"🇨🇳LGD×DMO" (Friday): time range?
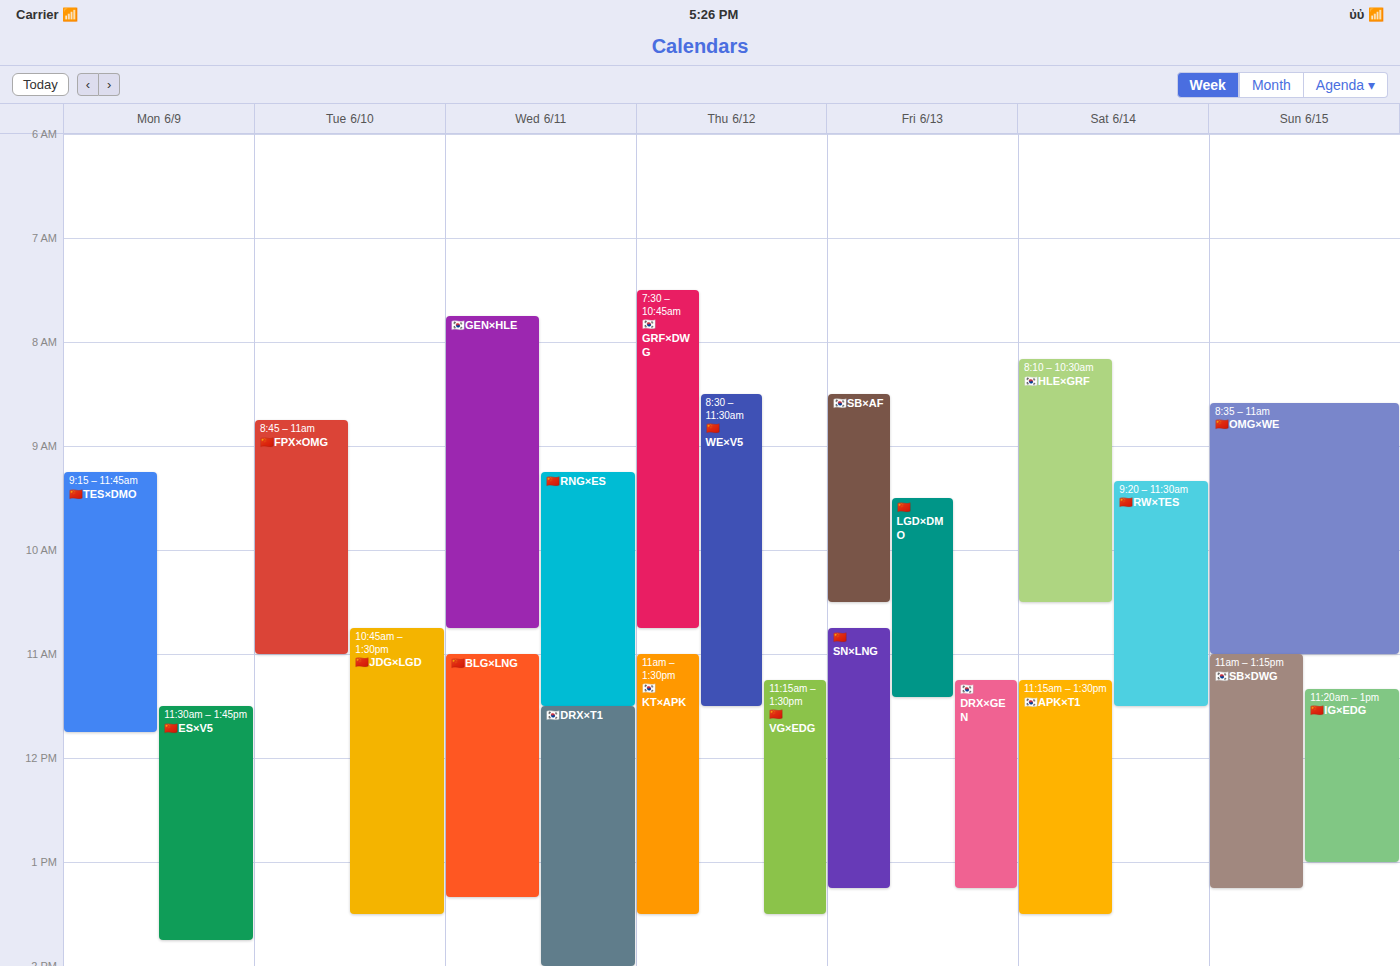
9:30 AM to 11:25 AM